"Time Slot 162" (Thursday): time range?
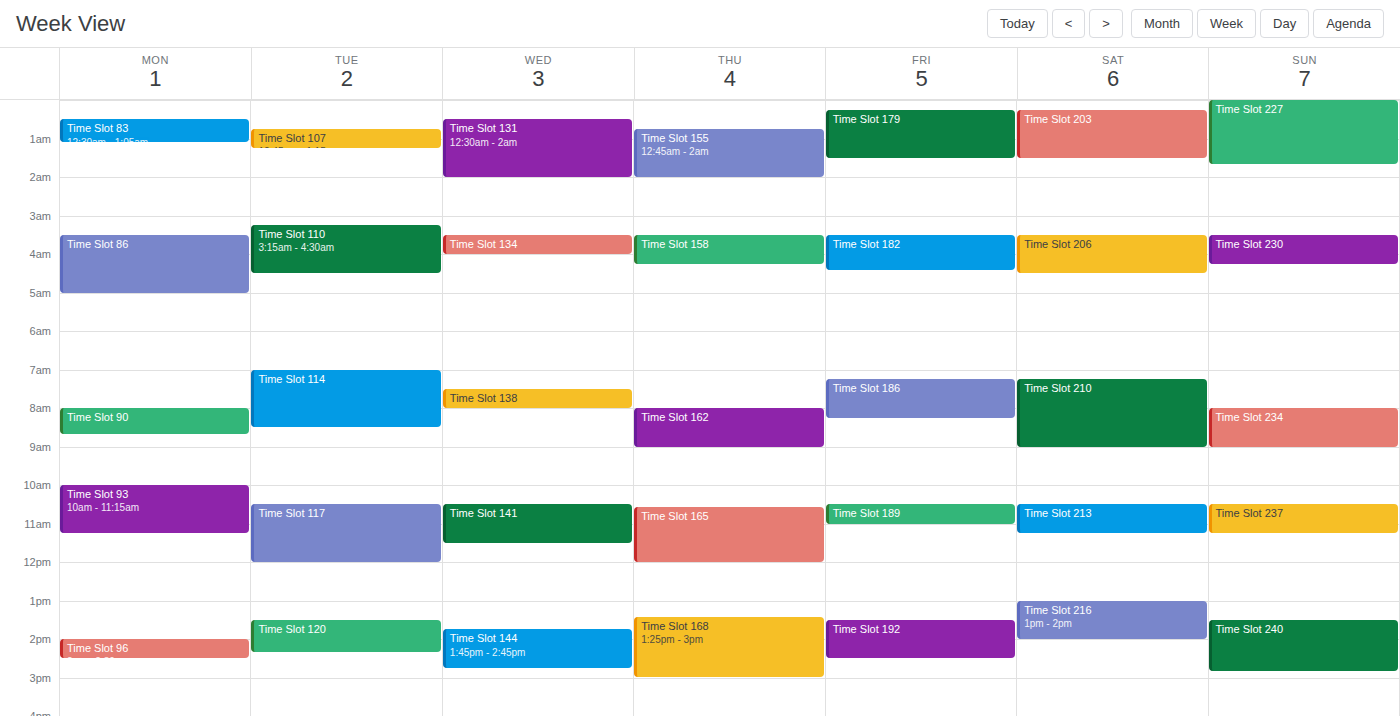
8:00 AM to 9:00 AM